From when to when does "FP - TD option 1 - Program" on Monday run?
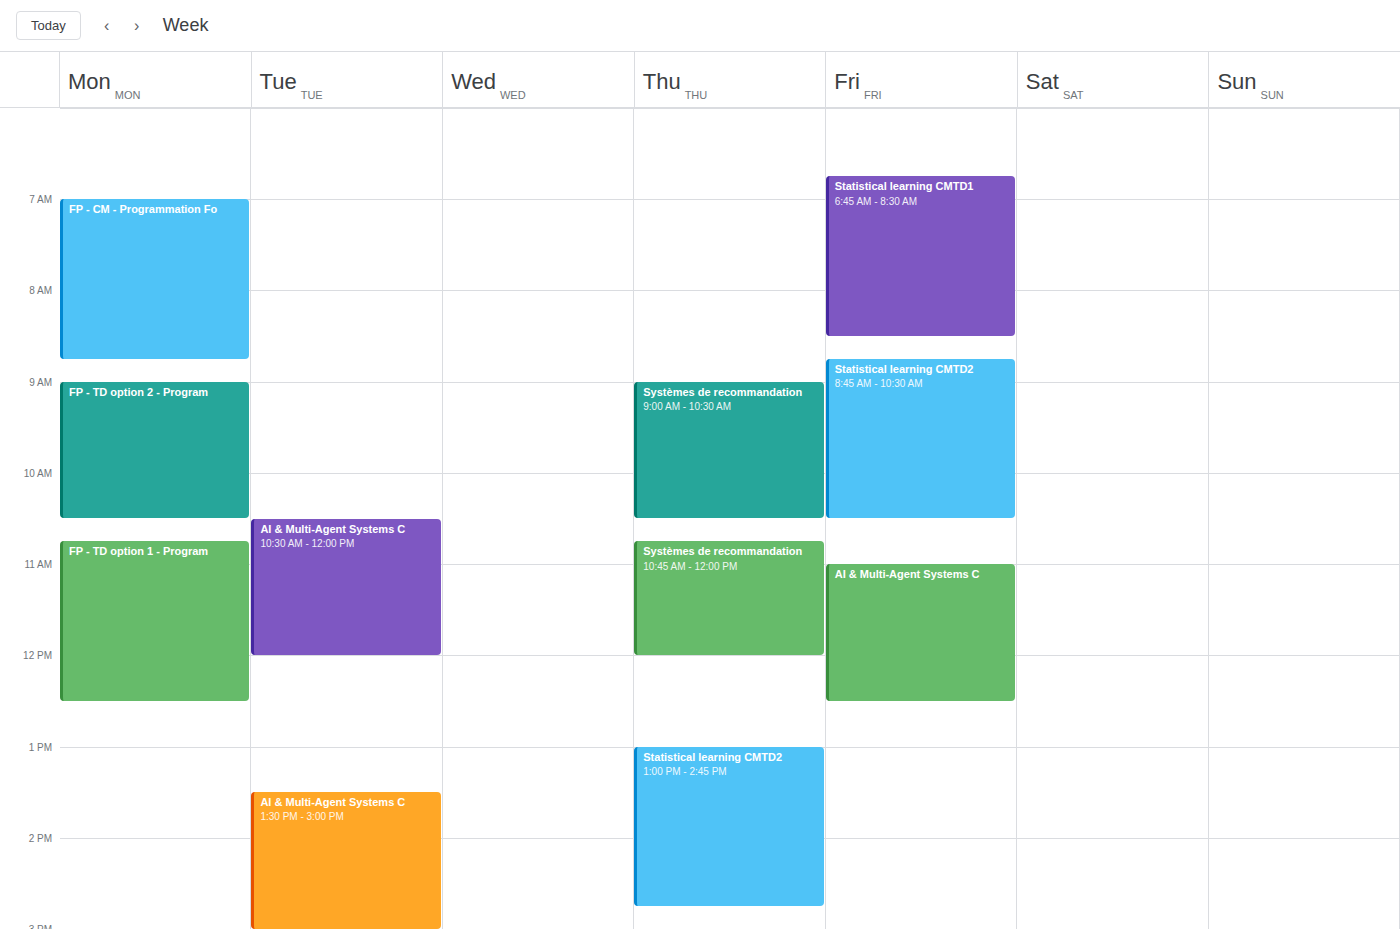
10:45 AM to 12:30 PM